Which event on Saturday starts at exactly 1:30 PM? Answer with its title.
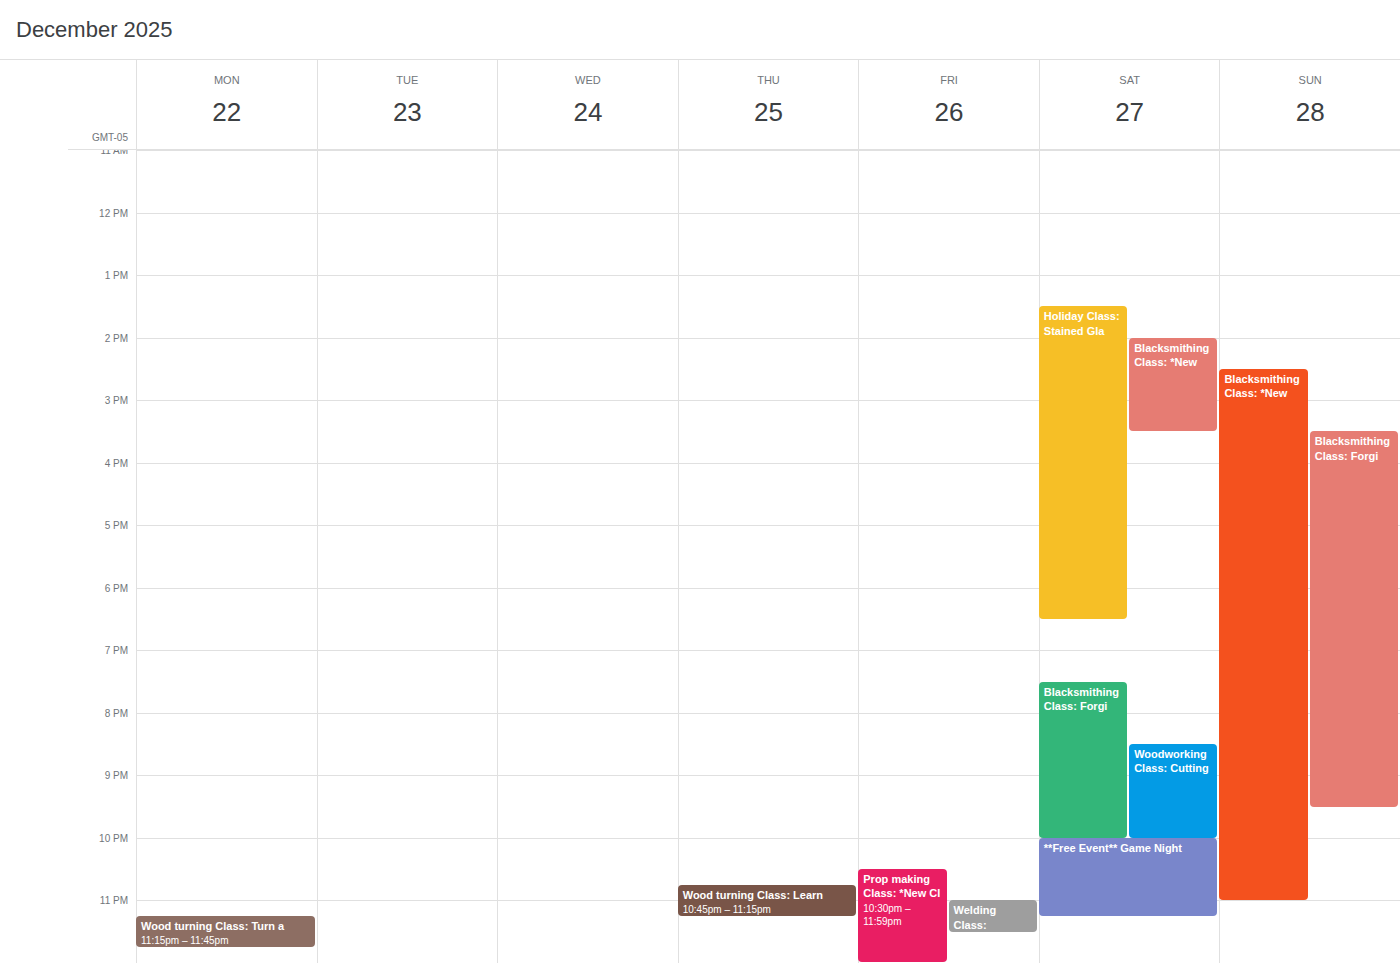
"Holiday Class: Stained Gla"